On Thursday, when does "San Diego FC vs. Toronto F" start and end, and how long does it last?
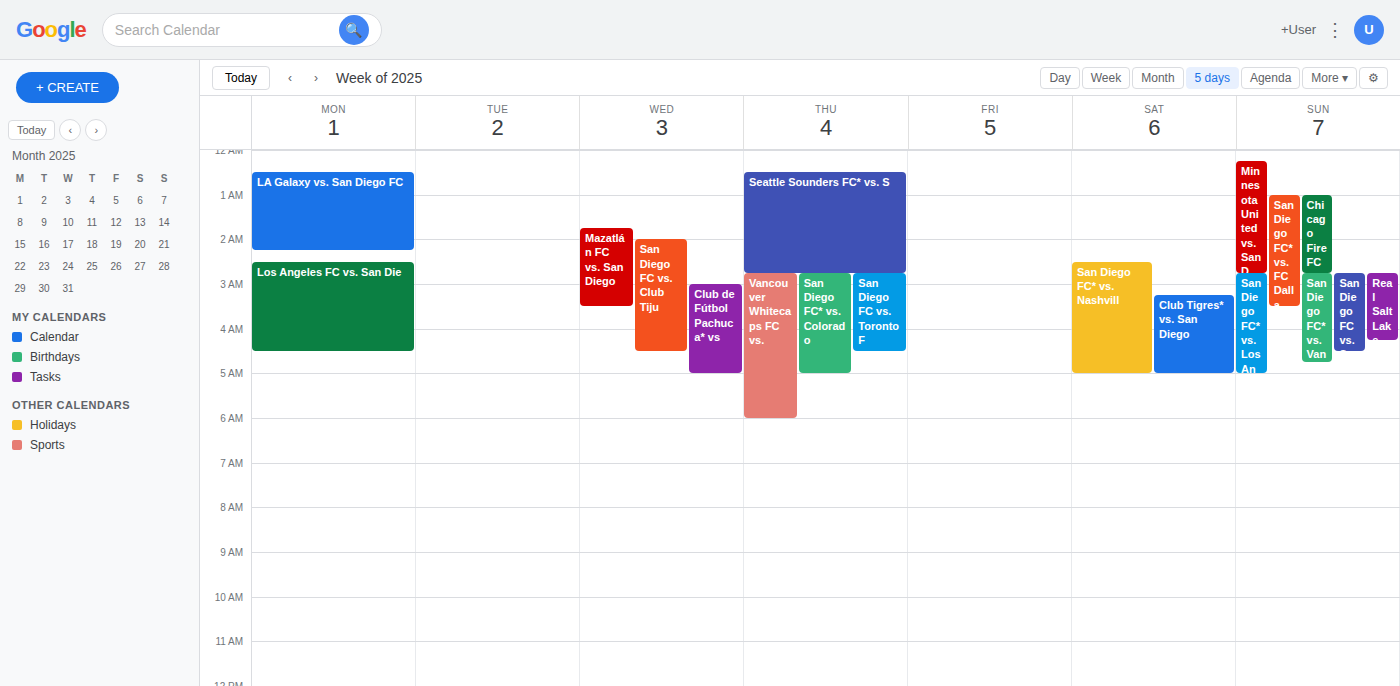
2:45 AM to 4:30 AM, 1 hour 45 minutes